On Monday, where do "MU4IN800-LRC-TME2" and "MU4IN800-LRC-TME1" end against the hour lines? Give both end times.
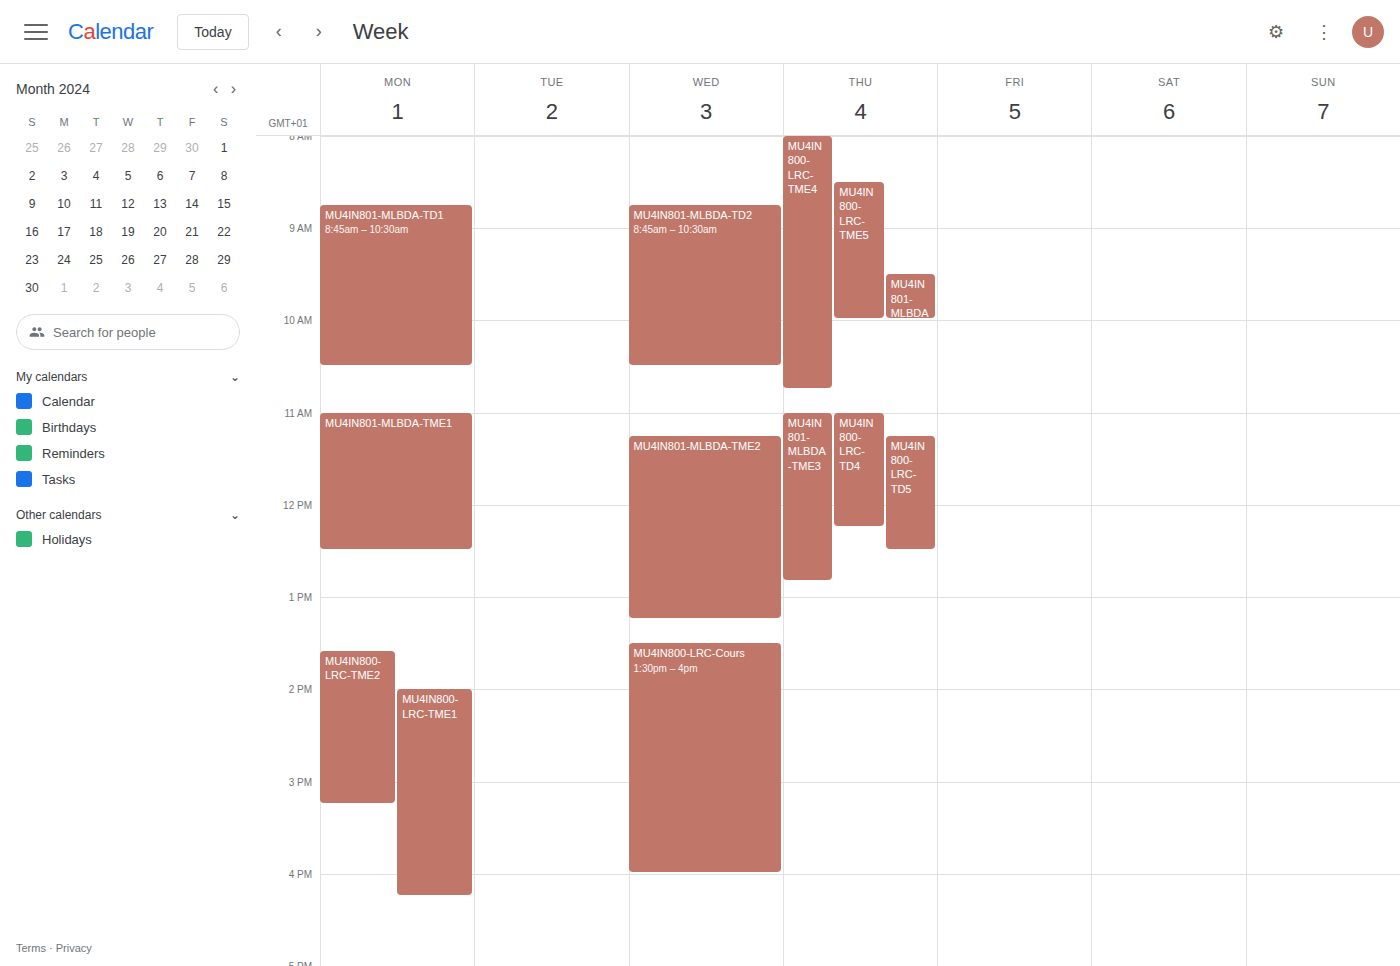
"MU4IN800-LRC-TME2": 3:15 PM, neither: a quarter of the way from the 3 PM line to the 4 PM line. "MU4IN800-LRC-TME1": 4:15 PM, neither: a quarter of the way from the 4 PM line to the 5 PM line.